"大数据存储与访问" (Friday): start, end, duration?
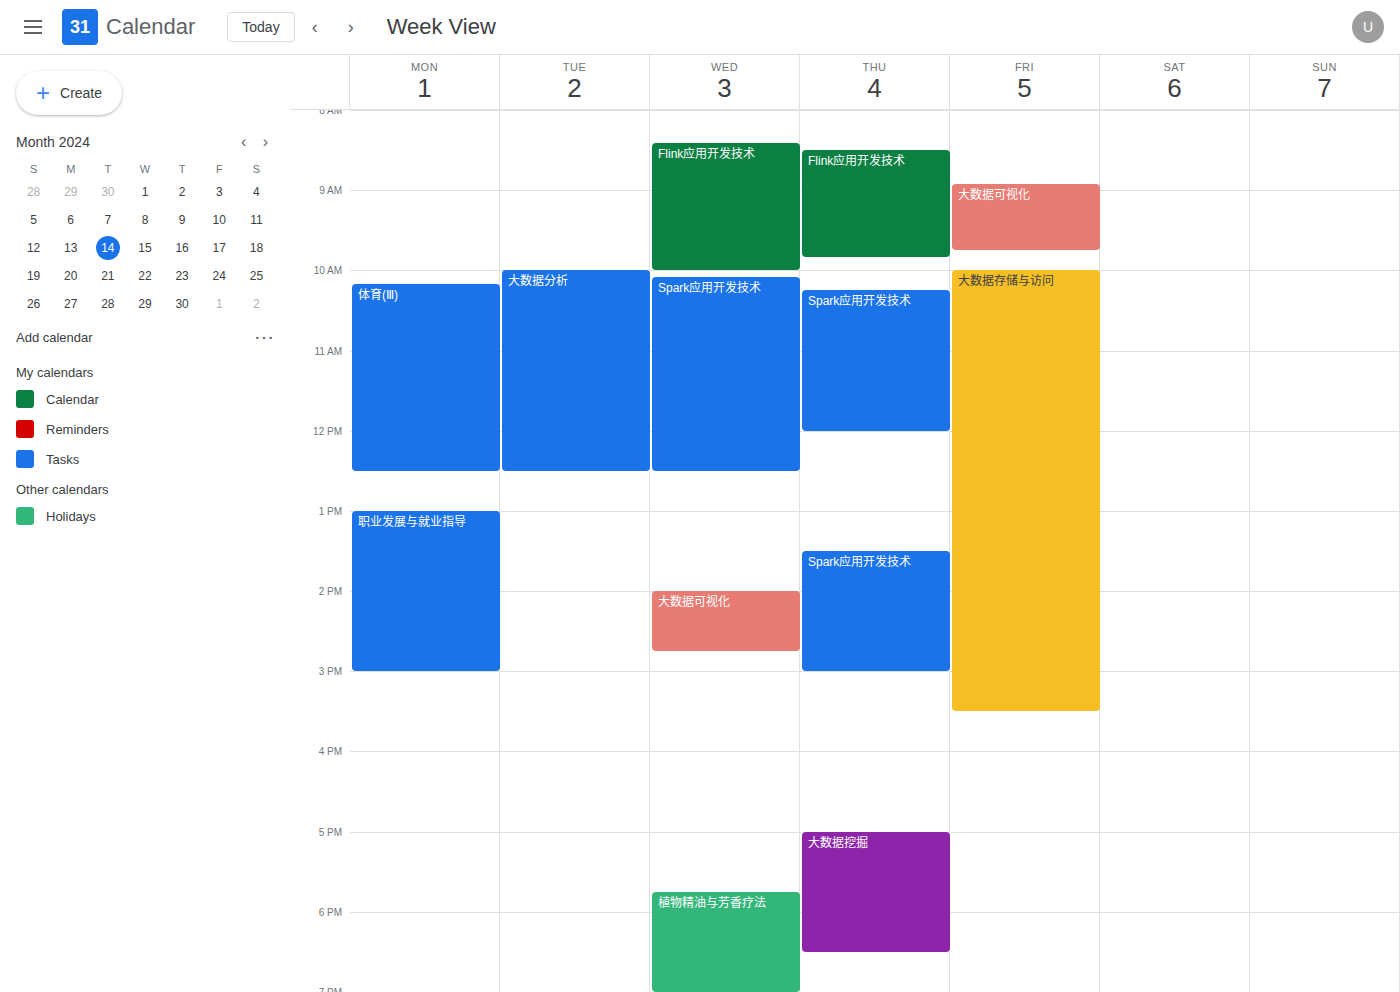
10:00 AM to 3:30 PM, 5 hours 30 minutes